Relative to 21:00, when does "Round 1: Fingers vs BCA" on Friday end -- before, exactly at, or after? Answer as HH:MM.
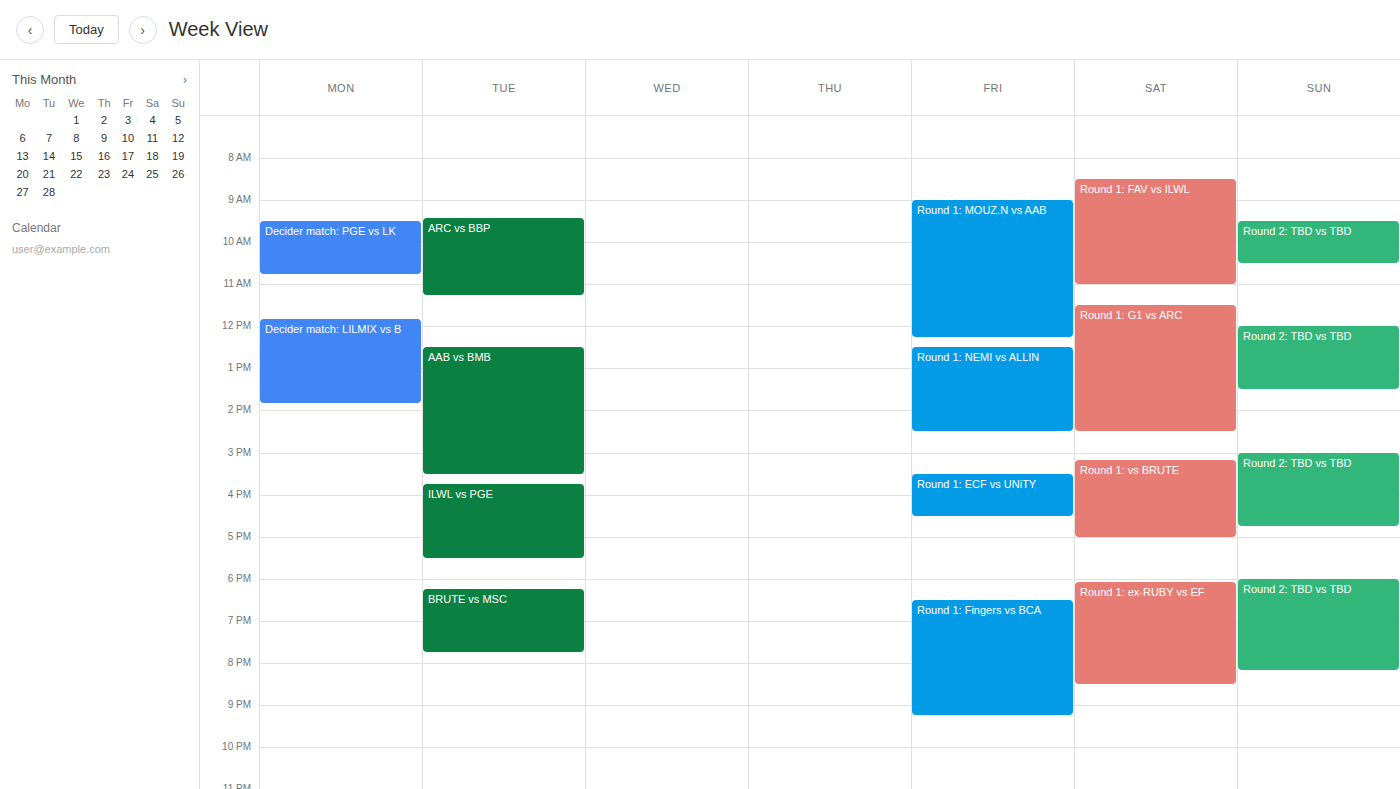
21:15 -- after 21:00, 15 minutes below the 21:00 line.